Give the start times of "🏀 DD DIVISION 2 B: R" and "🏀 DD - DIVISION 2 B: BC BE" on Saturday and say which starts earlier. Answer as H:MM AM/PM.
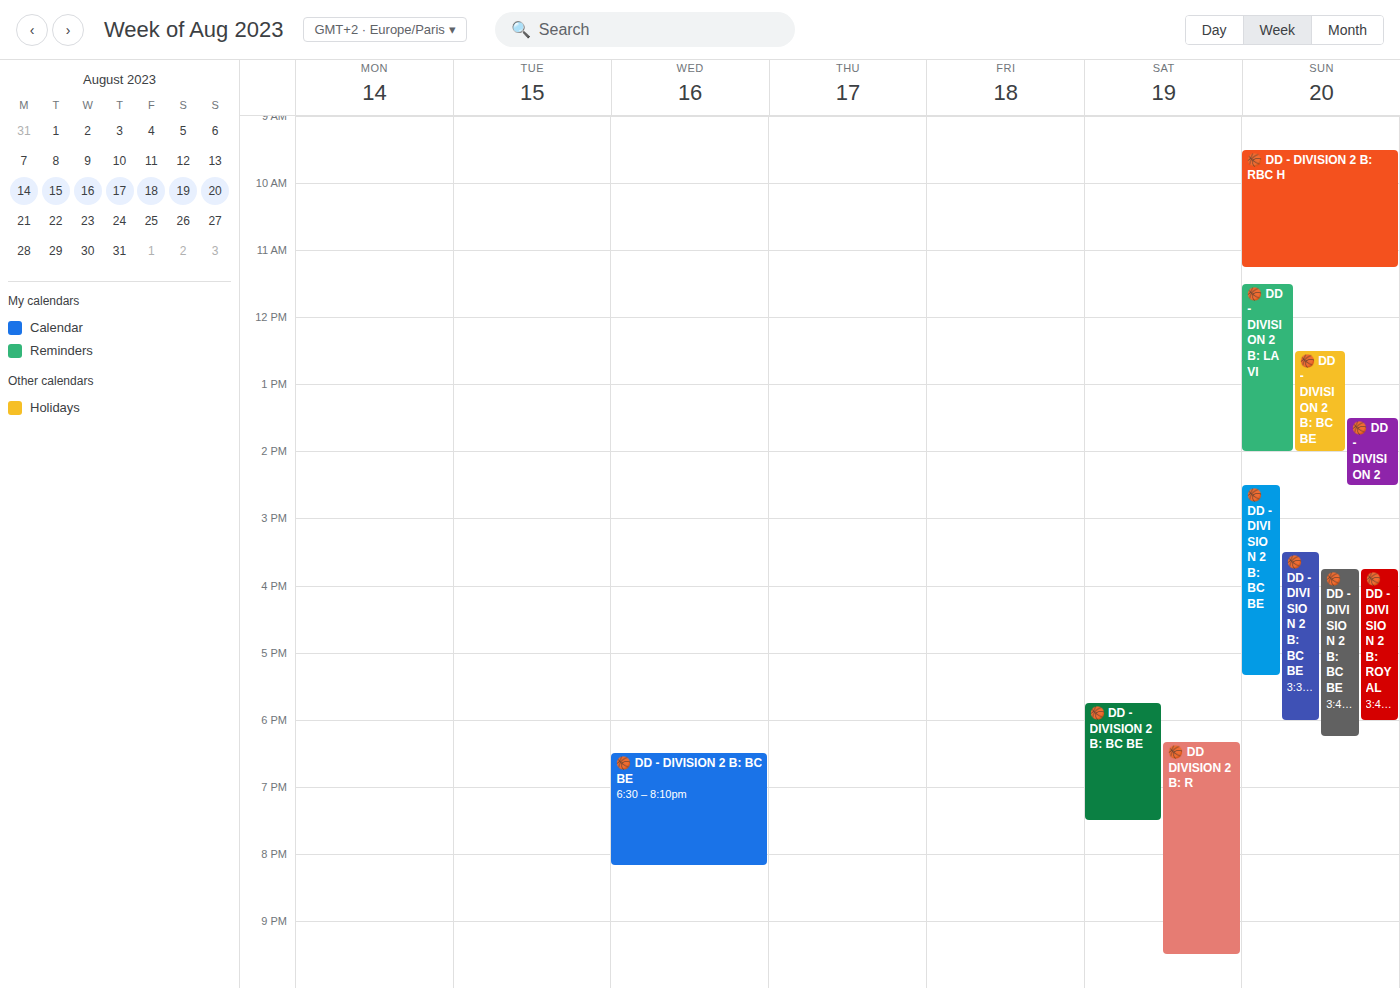
"🏀 DD - DIVISION 2 B: BC BE" 5:45 PM; "🏀 DD DIVISION 2 B: R" 6:20 PM.